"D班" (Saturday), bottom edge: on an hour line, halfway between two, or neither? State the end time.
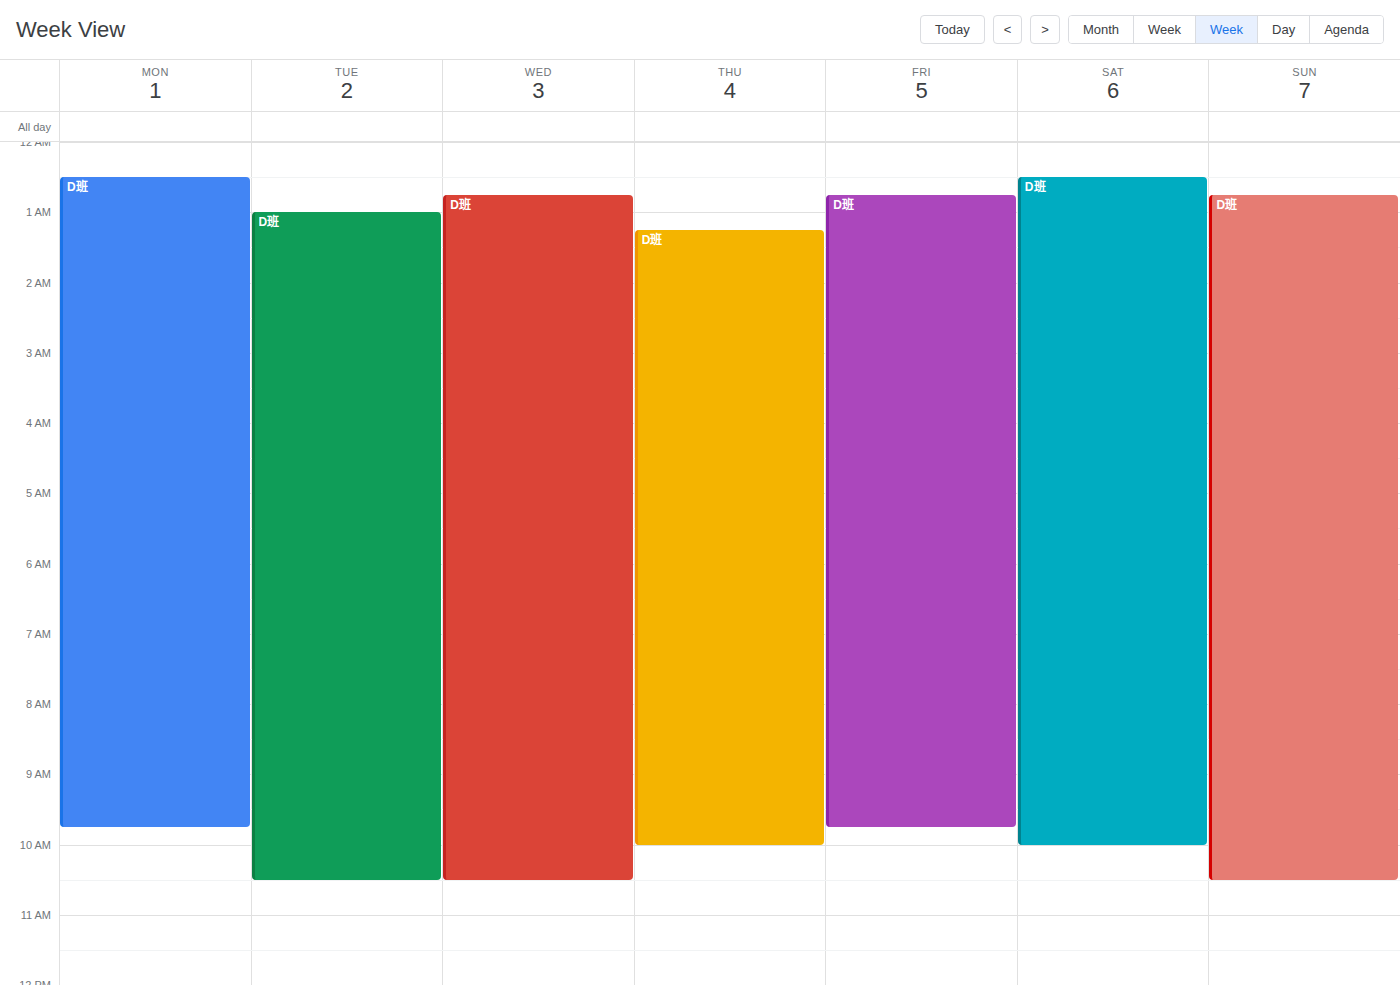
10:00 AM -- exactly on the 10 AM line.